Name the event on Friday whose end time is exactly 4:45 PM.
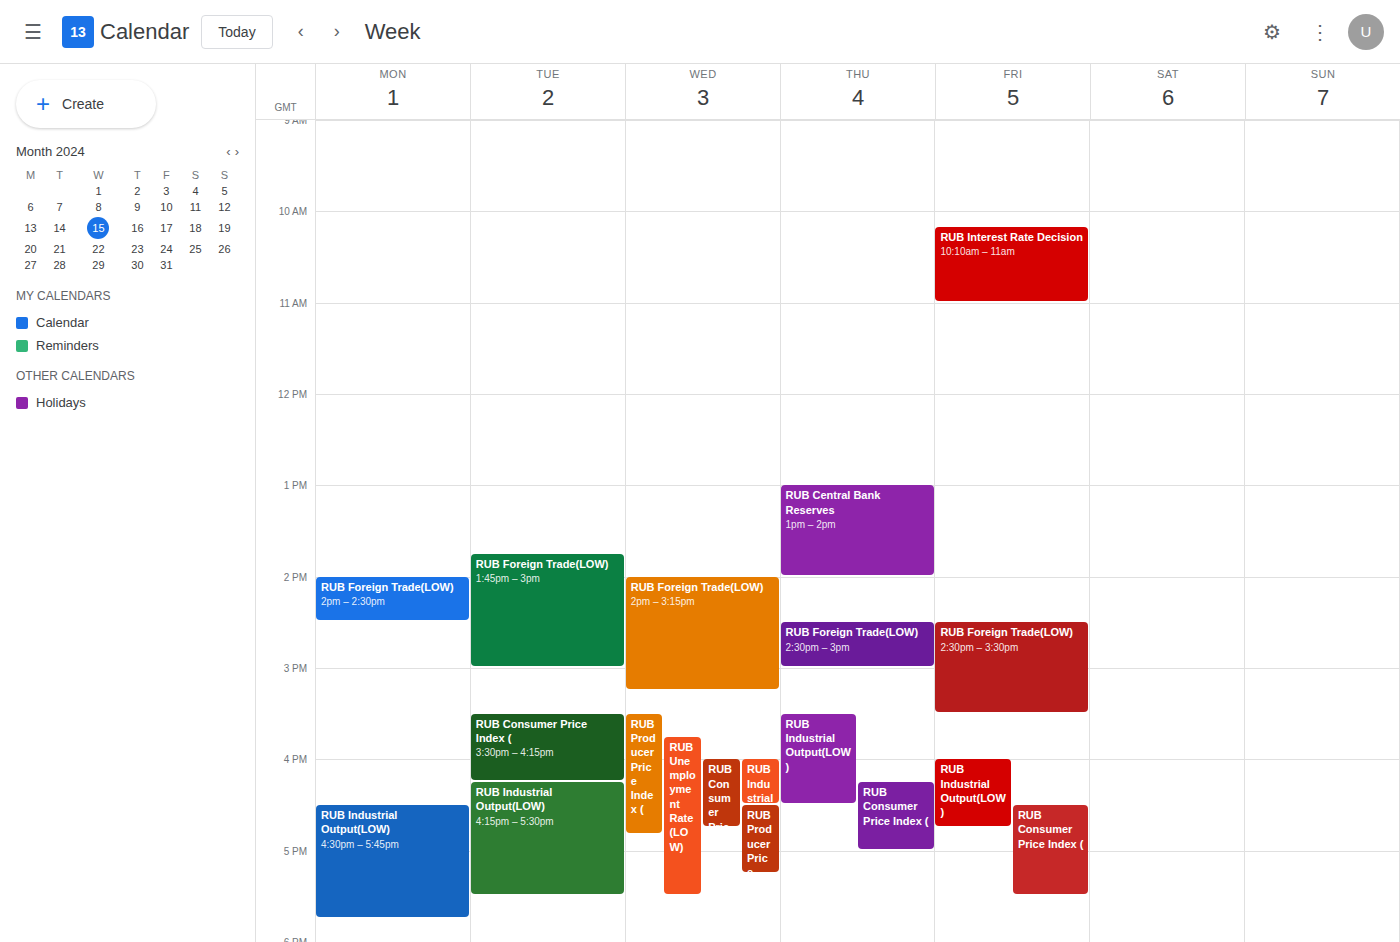
"RUB Industrial Output(LOW)"